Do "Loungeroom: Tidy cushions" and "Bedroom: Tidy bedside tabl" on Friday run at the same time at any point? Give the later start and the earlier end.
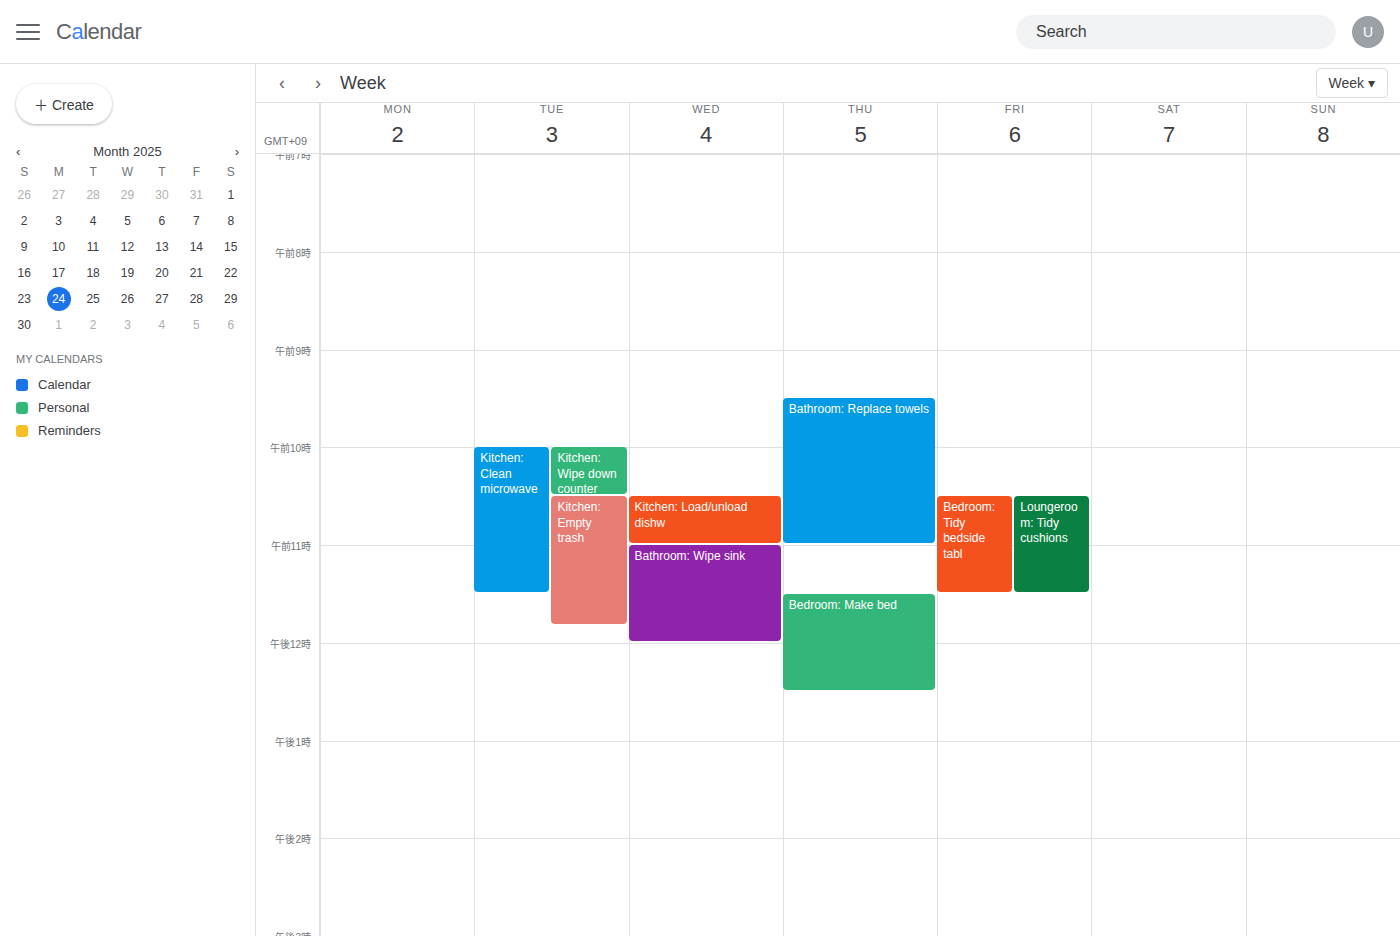
"Bedroom: Tidy bedside tabl" runs 10:30 AM to 11:30 AM, inside "Loungeroom: Tidy cushions" -- they overlap.